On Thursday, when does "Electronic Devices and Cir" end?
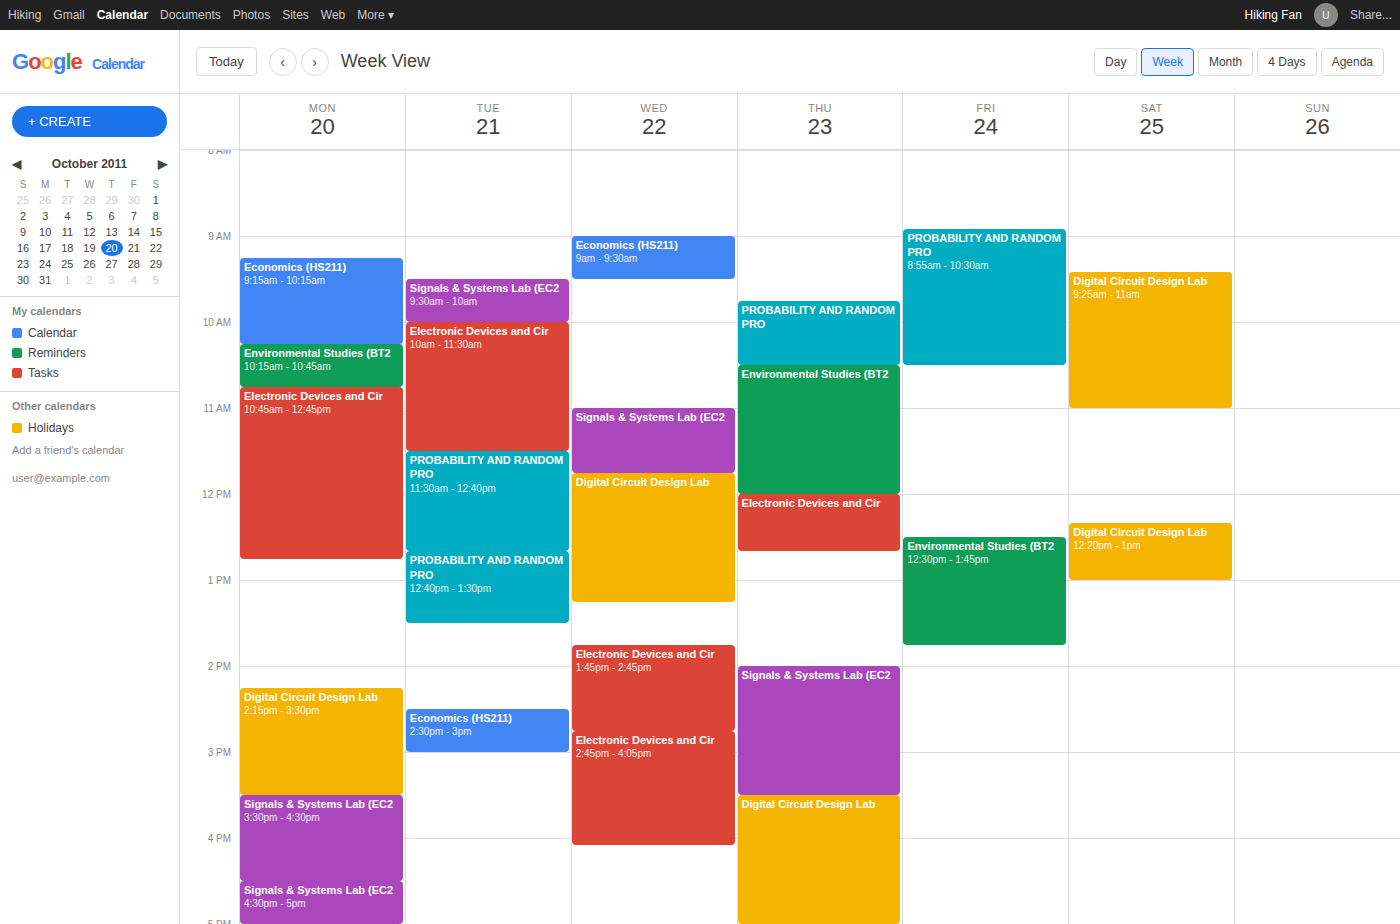
12:40 PM